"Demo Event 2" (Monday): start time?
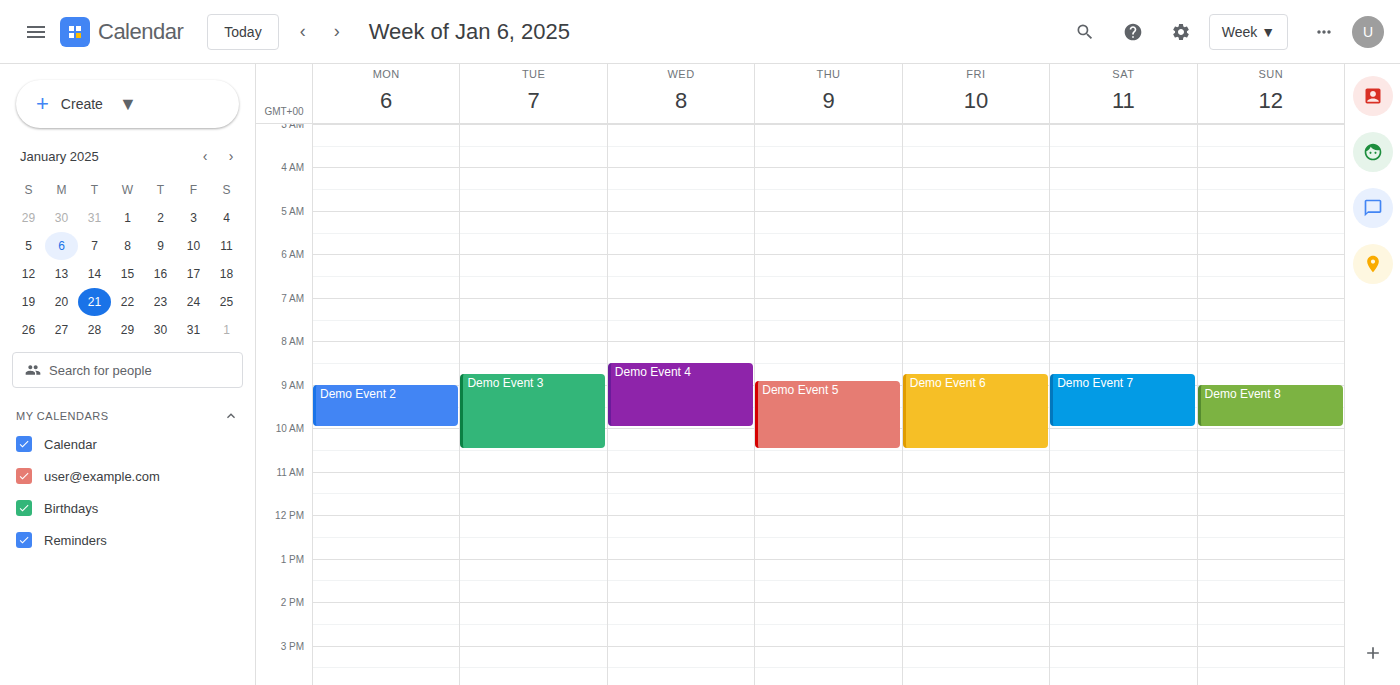
9:00 AM